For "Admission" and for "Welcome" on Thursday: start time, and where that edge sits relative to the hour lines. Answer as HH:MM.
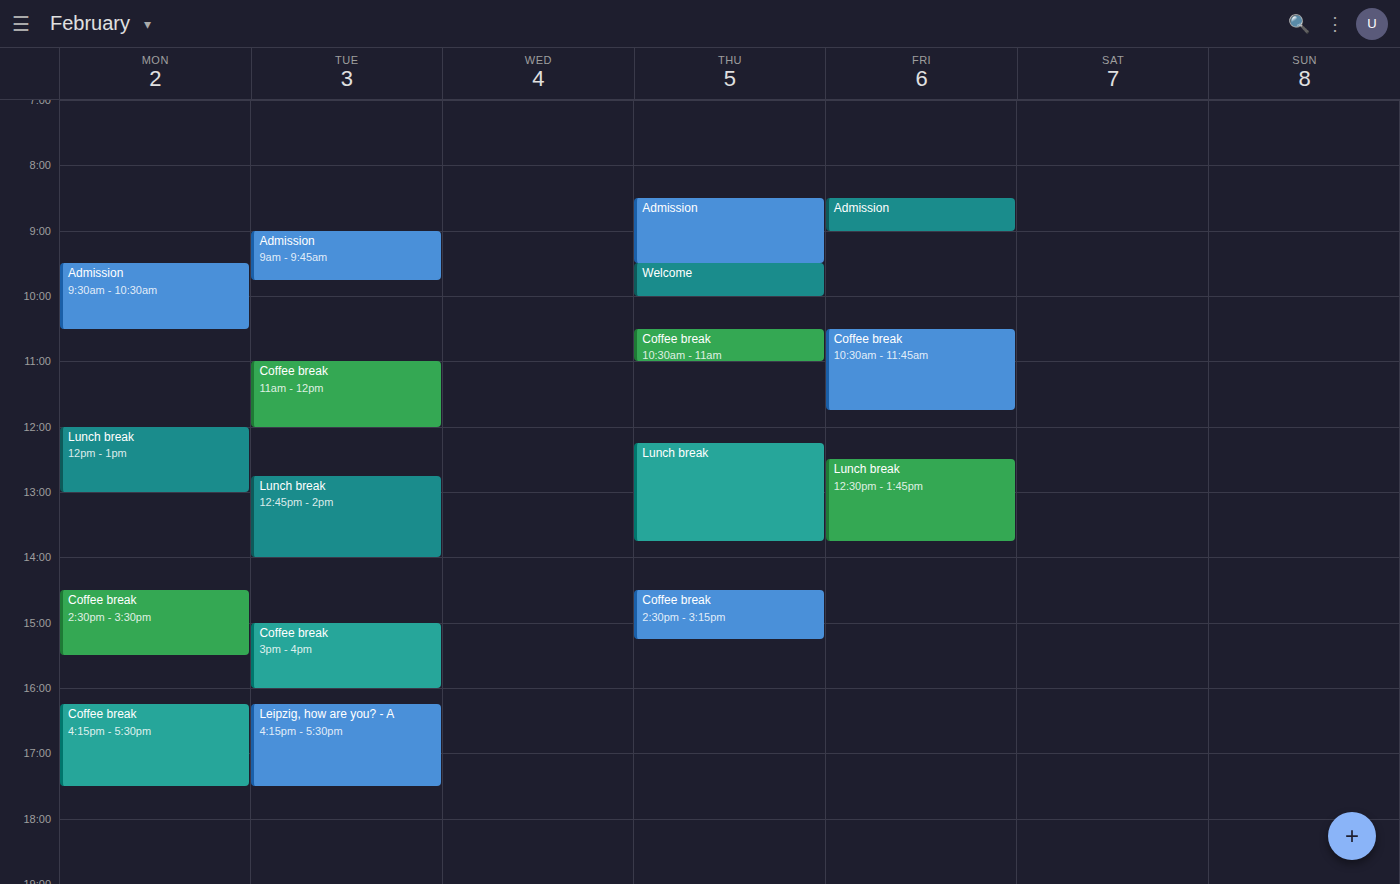
"Admission": 08:30, halfway between the 08:00 and 09:00 lines. "Welcome": 09:30, halfway between the 09:00 and 10:00 lines.